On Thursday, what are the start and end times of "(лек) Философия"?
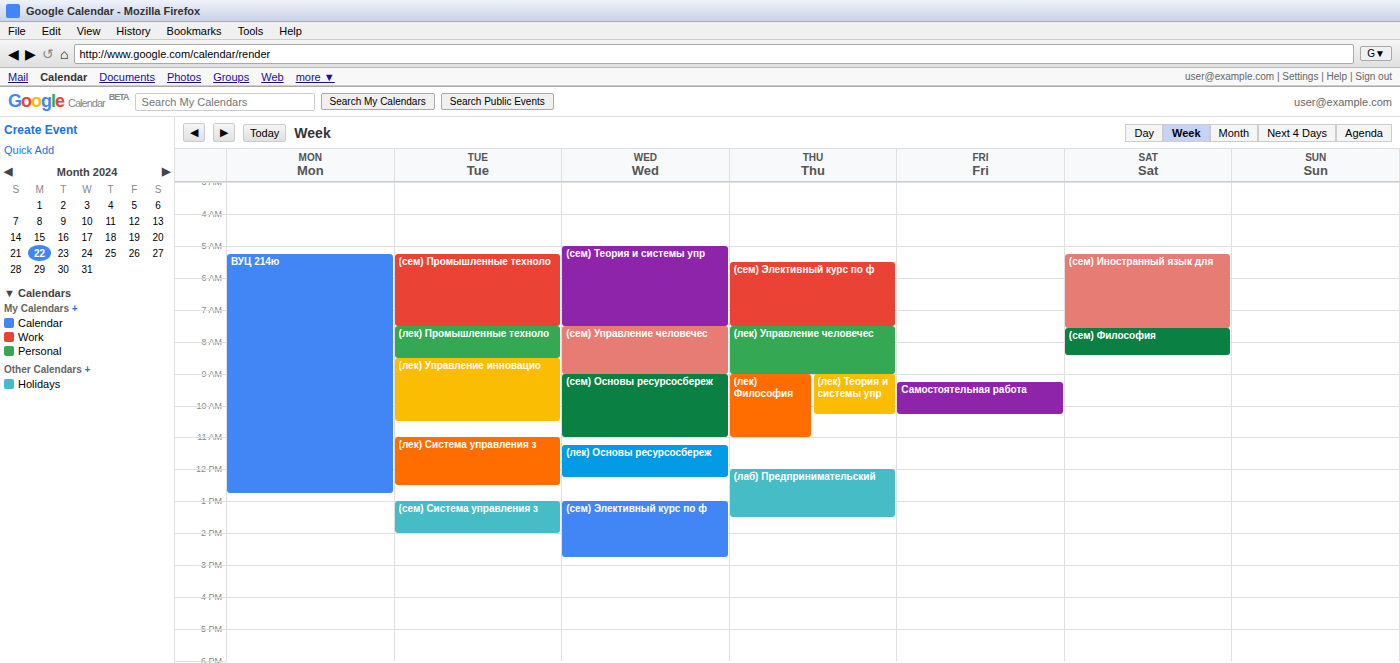
09:00 to 11:00